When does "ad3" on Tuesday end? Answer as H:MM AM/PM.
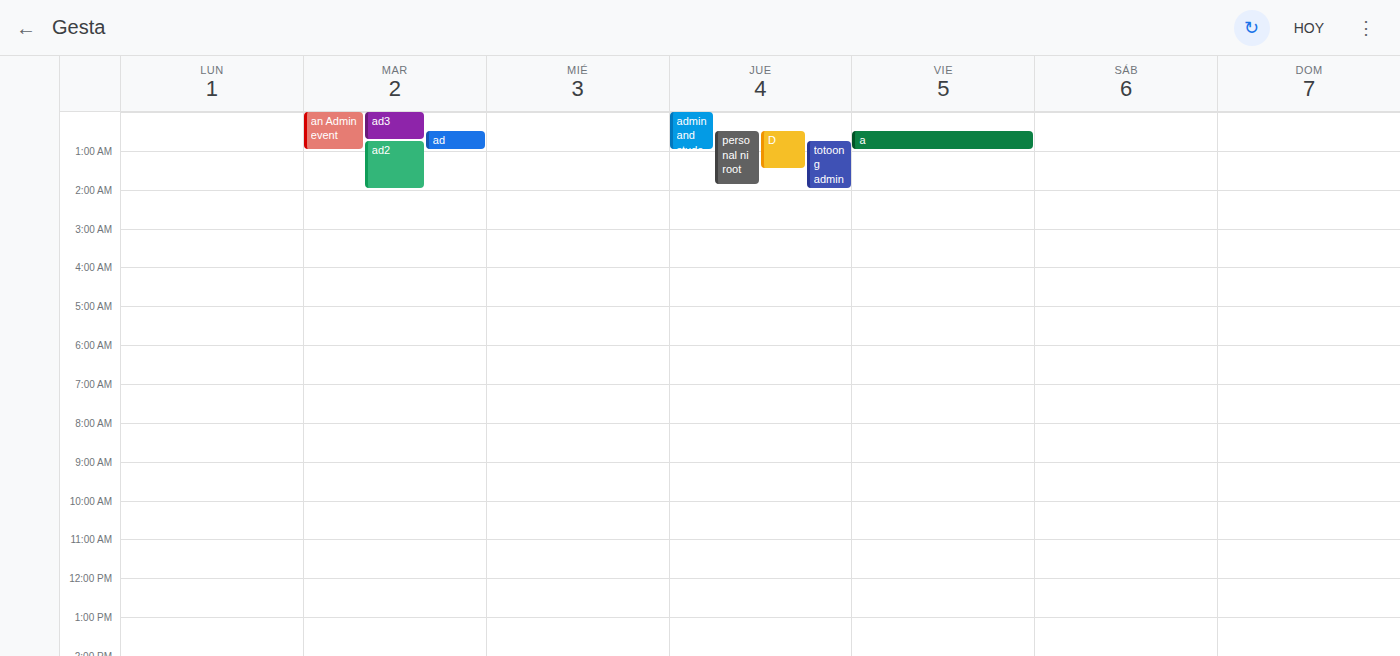
12:45 AM